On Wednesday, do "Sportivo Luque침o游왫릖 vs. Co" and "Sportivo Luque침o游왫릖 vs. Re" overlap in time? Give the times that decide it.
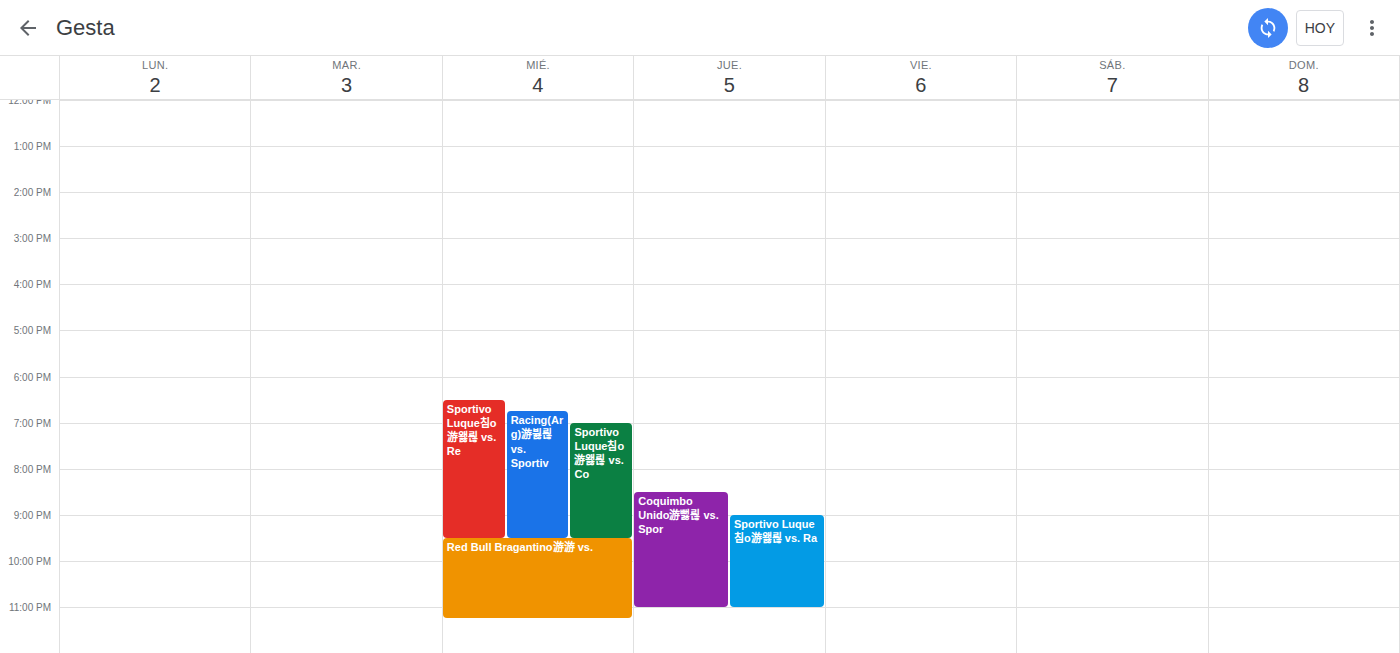
"Sportivo Luque침o游왫릖 vs. Co" runs 7:00 PM to 9:30 PM, inside "Sportivo Luque침o游왫릖 vs. Re" -- they overlap.